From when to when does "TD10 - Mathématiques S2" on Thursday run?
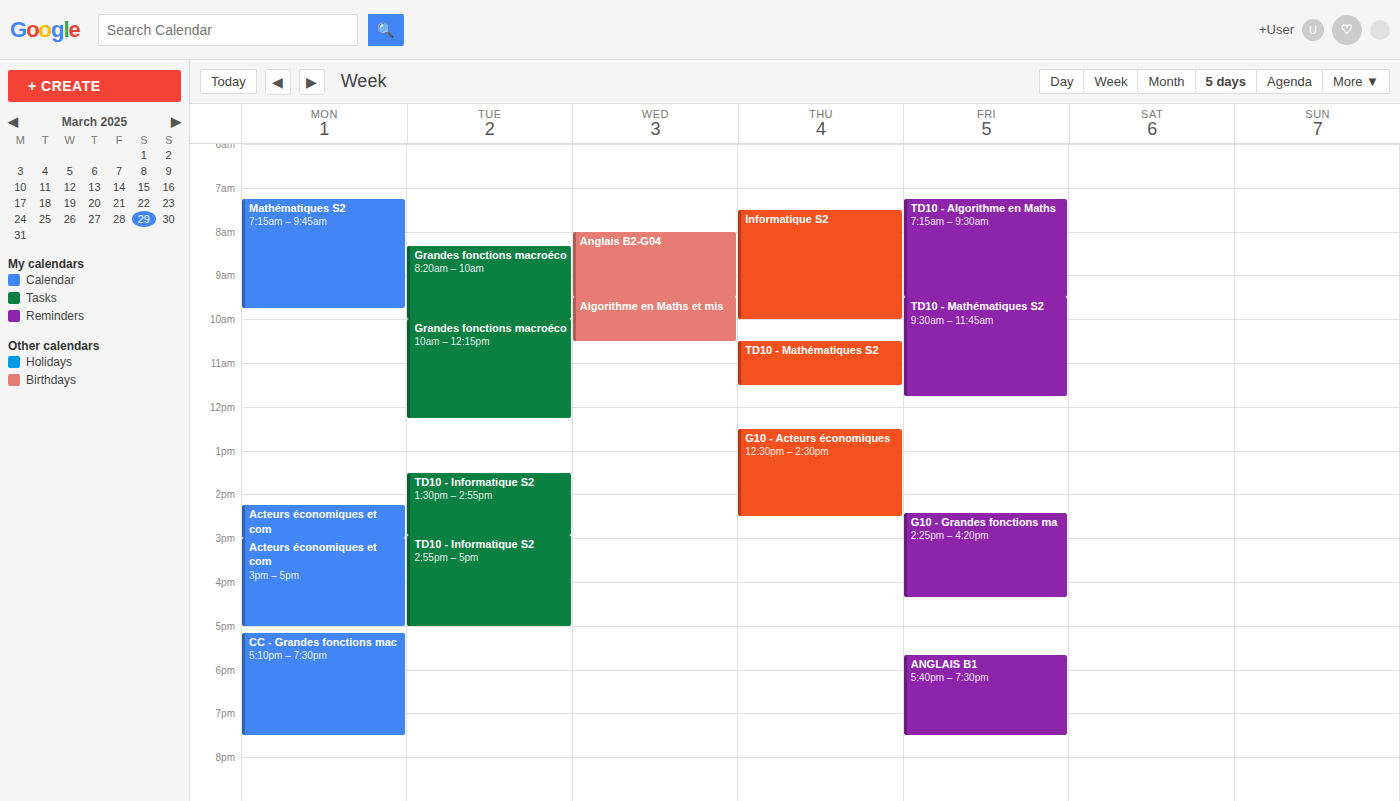
10:30 AM to 11:30 AM